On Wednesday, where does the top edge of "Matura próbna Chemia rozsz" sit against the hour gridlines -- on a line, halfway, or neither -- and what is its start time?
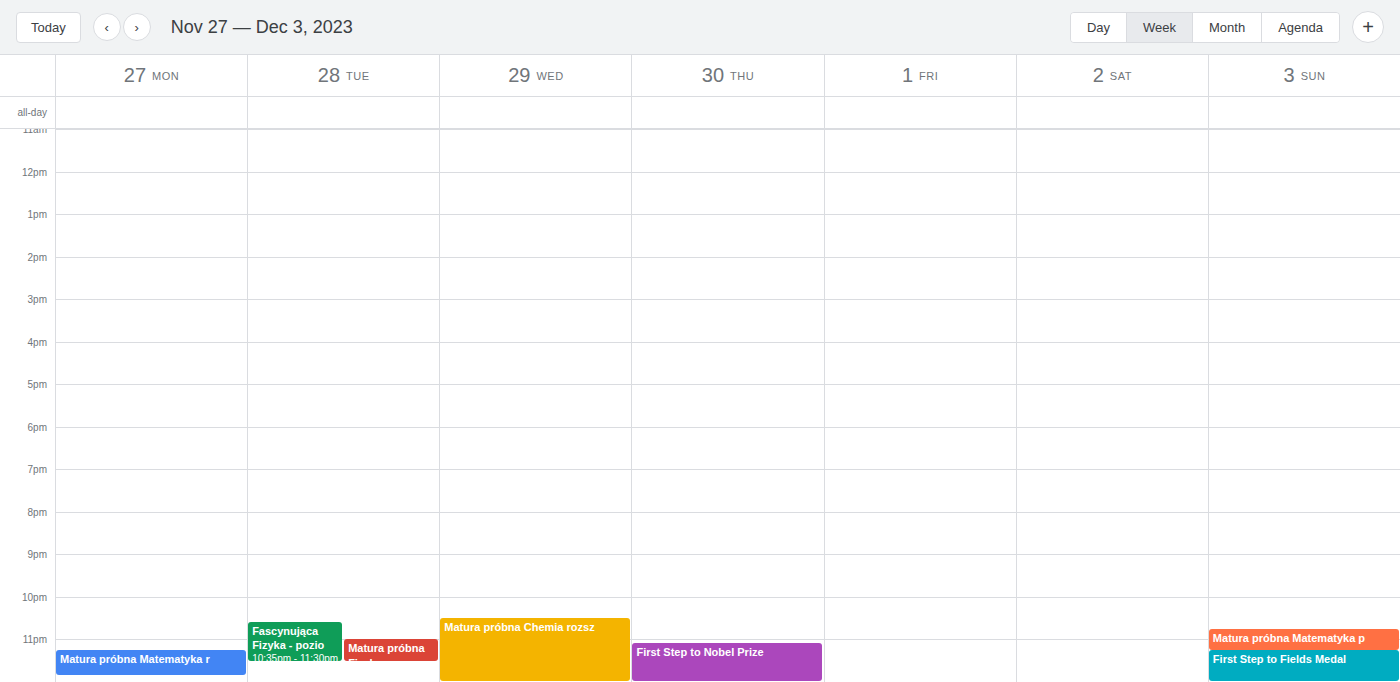
10:30 PM -- halfway between the 10 PM and 11 PM lines.